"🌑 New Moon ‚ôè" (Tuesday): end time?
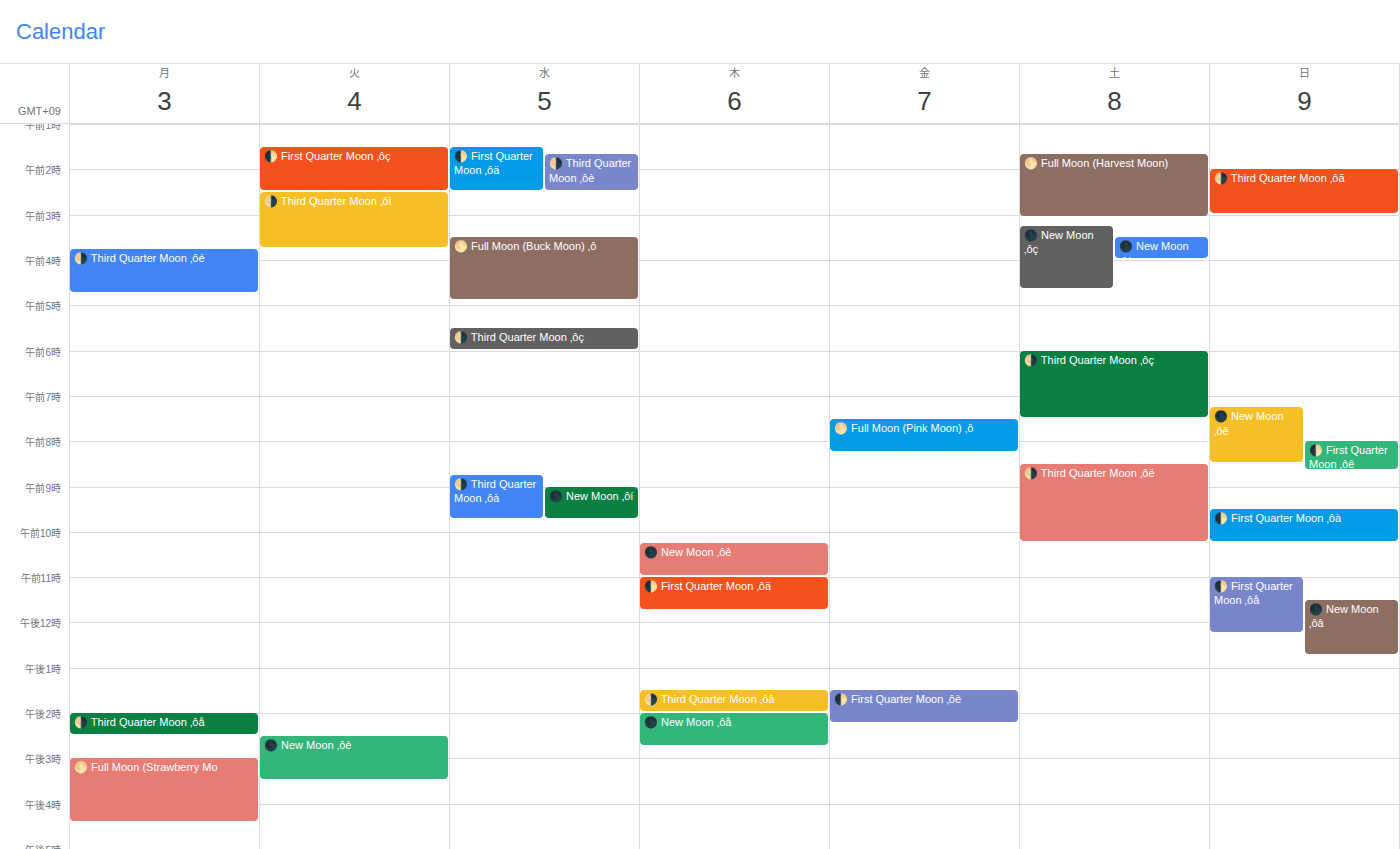
3:30 PM